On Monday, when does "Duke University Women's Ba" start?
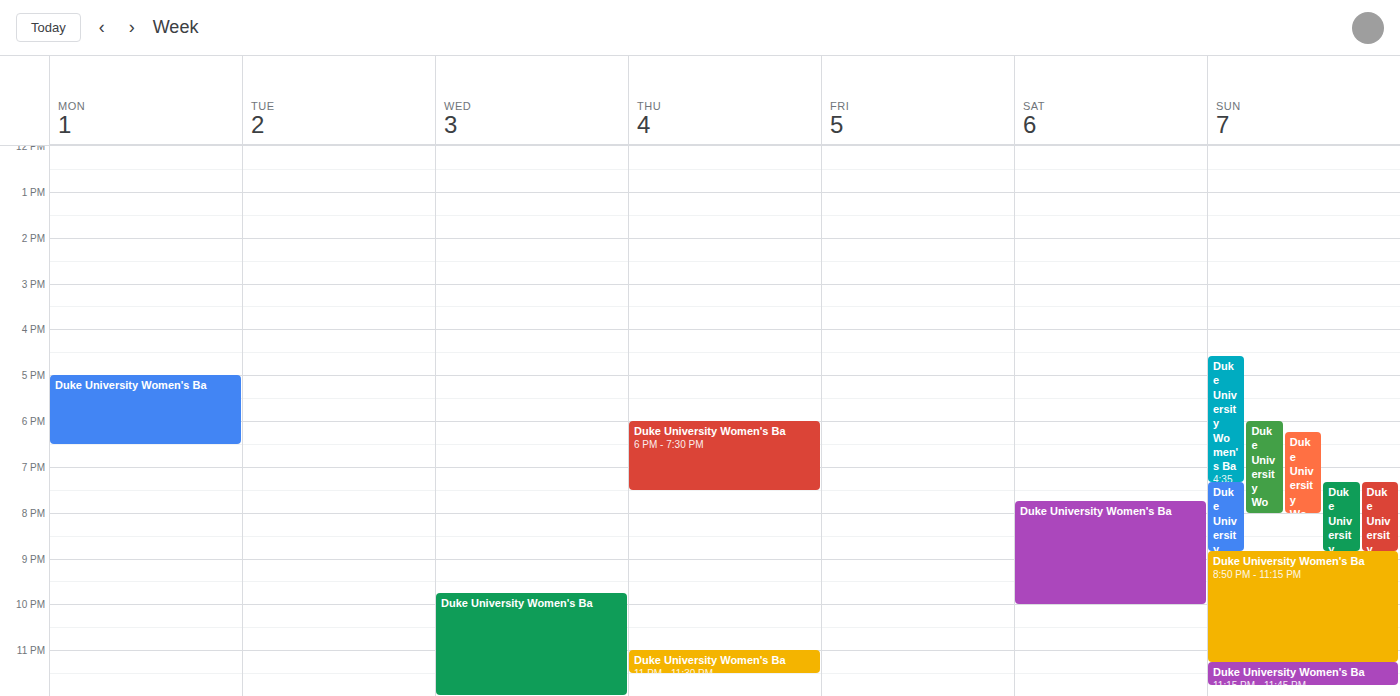
17:00